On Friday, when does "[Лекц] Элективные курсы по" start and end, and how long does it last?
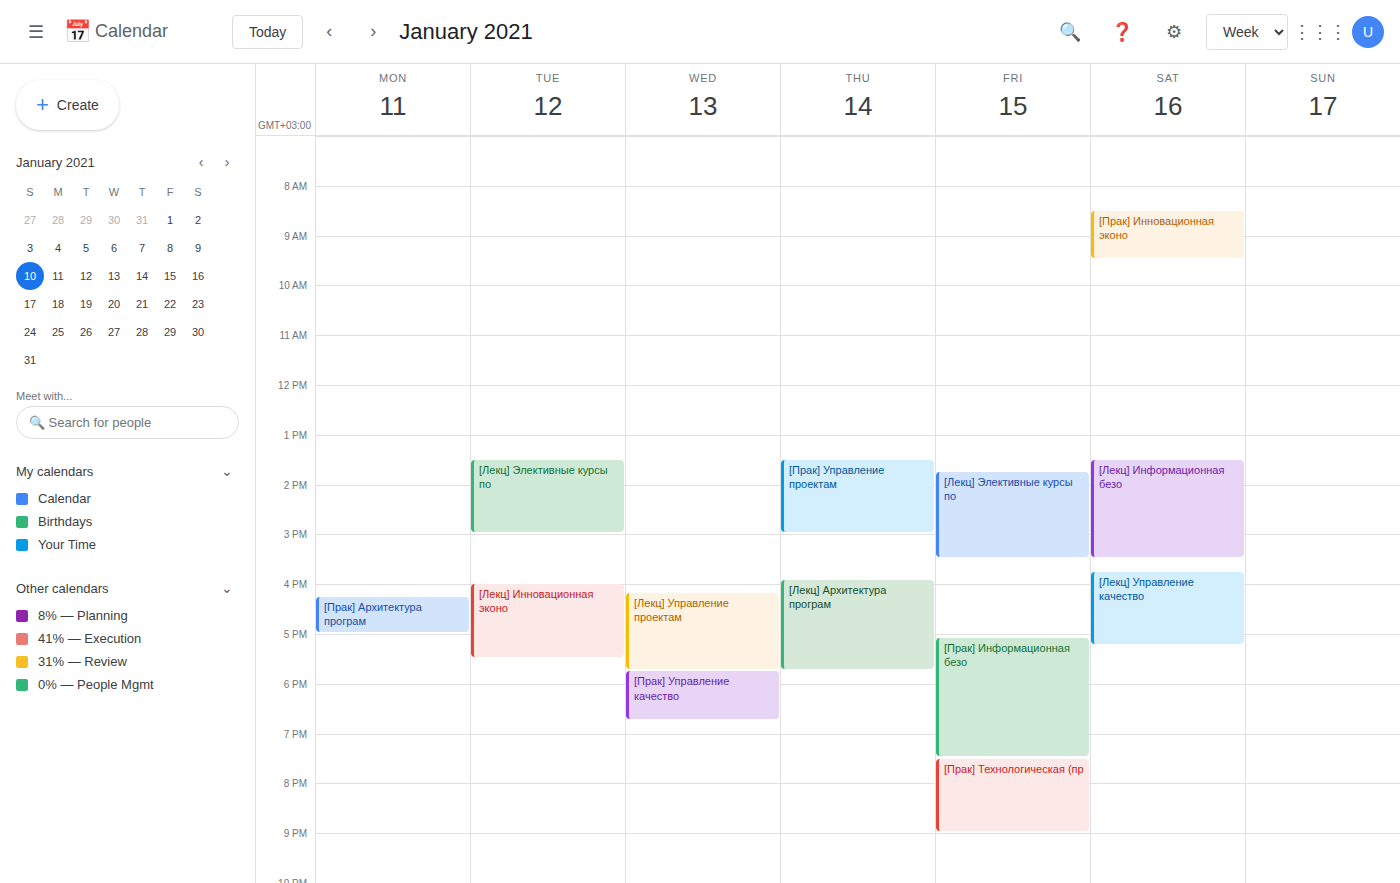
1:45 PM to 3:30 PM, 1 hour 45 minutes